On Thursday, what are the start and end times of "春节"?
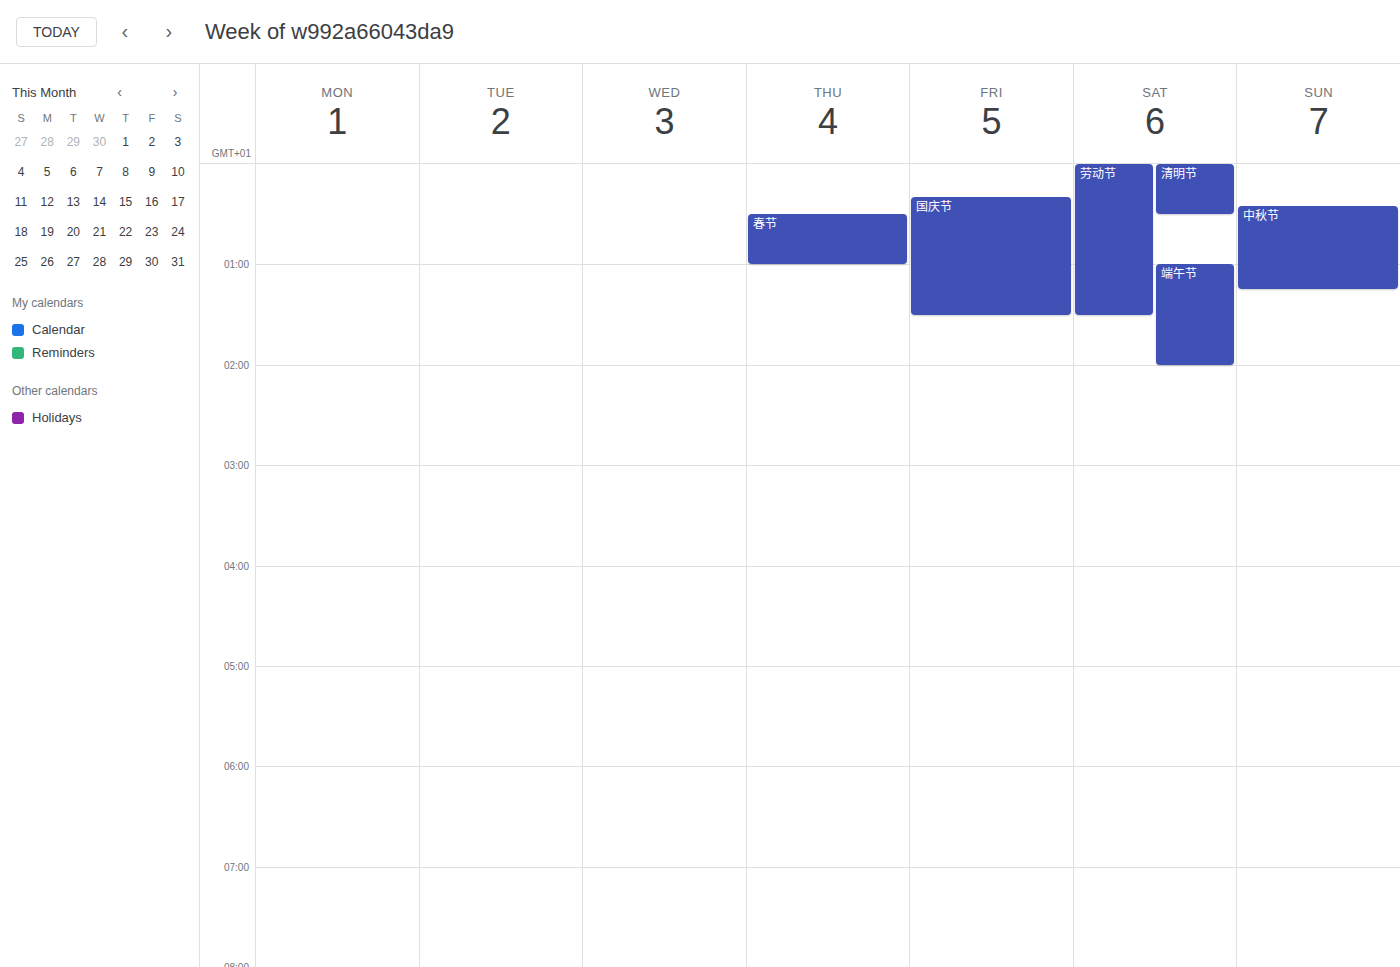
12:30 AM to 1:00 AM